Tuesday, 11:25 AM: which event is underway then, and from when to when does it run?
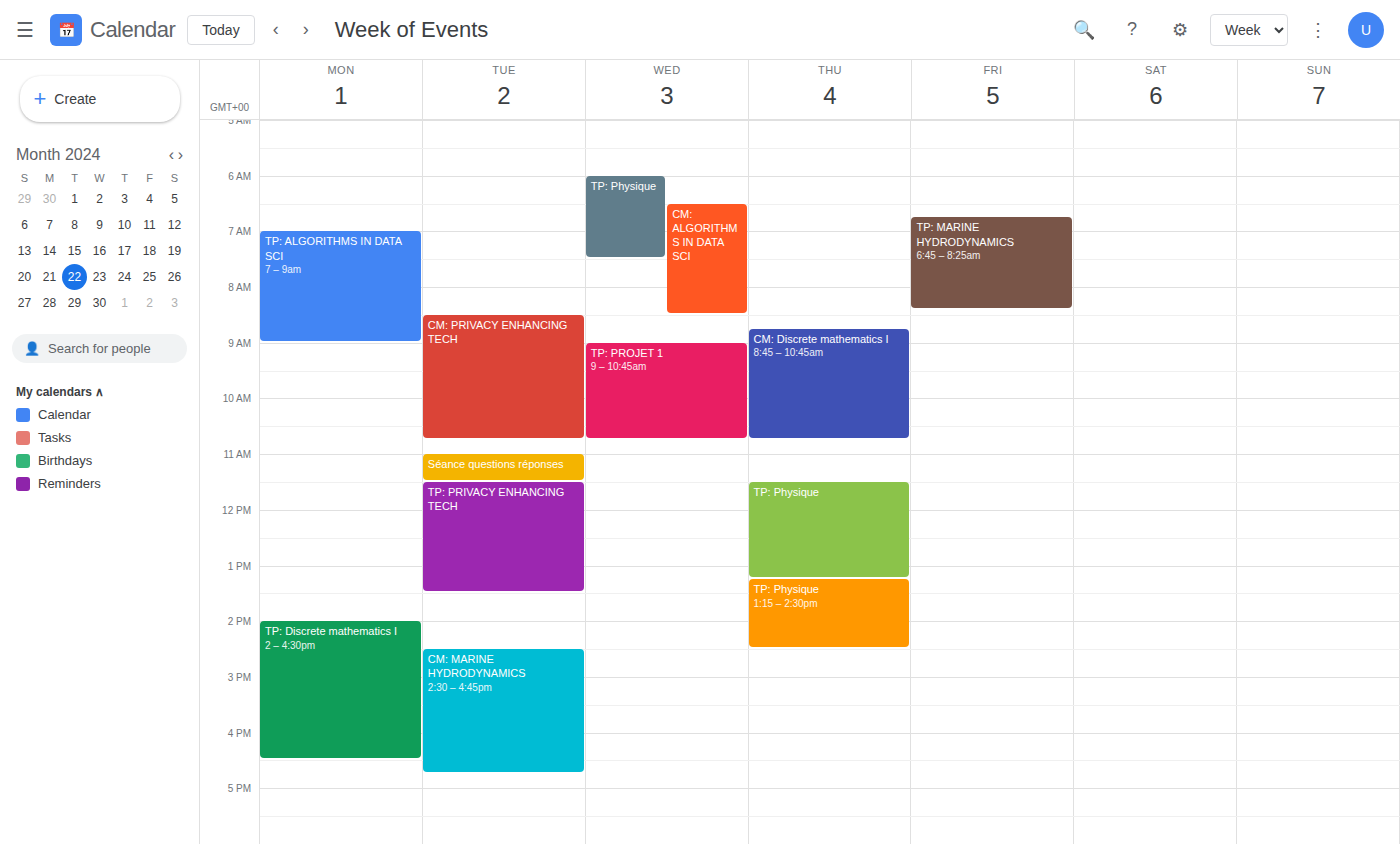
"Séance questions réponses", 11:00 AM to 11:30 AM